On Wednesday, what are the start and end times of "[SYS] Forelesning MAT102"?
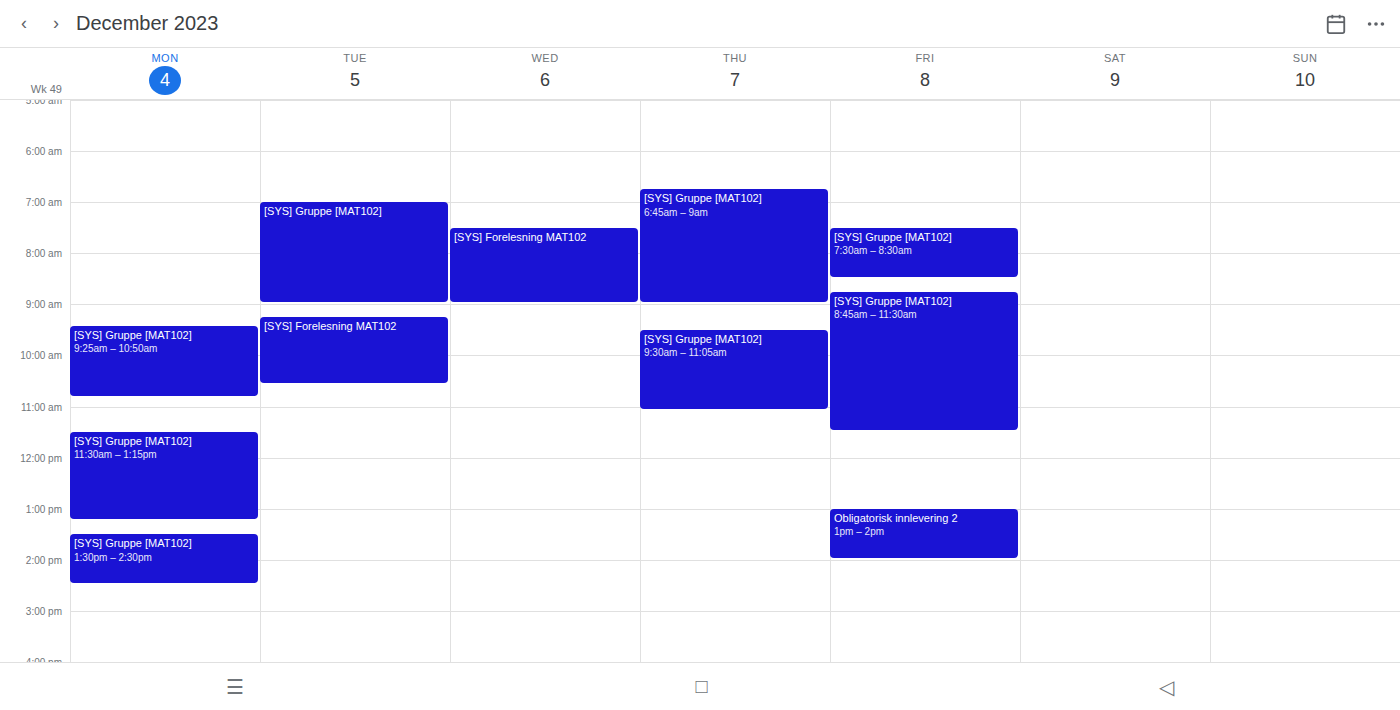
7:30 AM to 9:00 AM